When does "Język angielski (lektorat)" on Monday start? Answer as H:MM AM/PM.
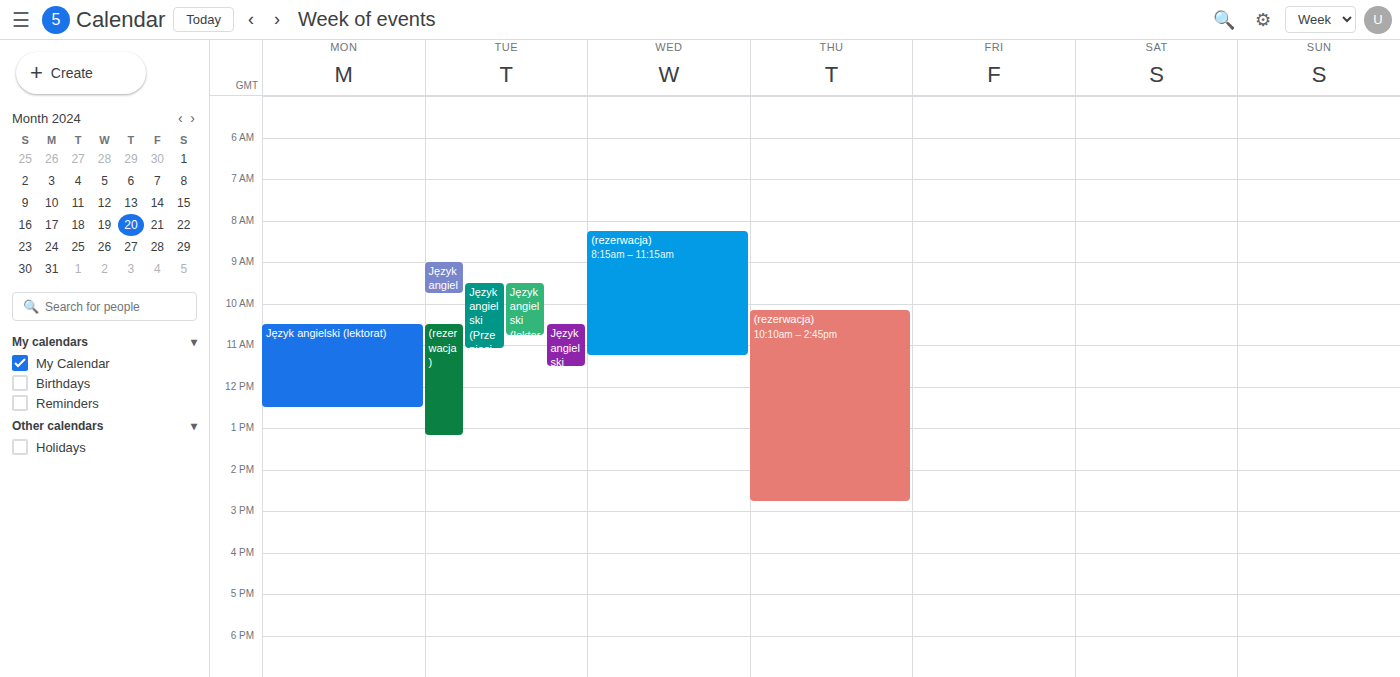
10:30 AM